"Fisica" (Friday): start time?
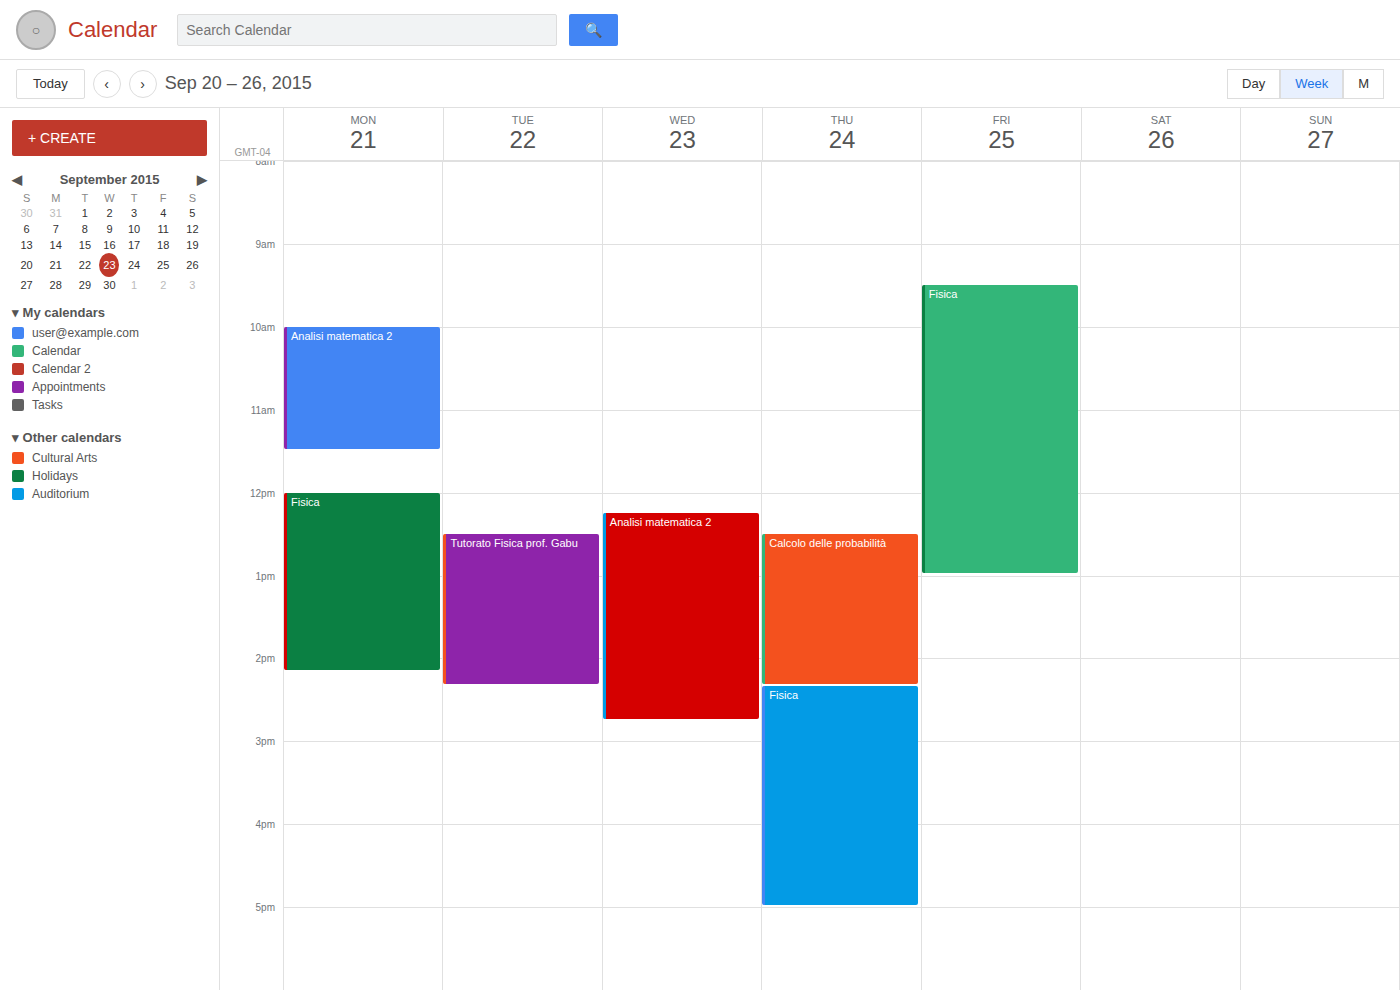
9:30 AM